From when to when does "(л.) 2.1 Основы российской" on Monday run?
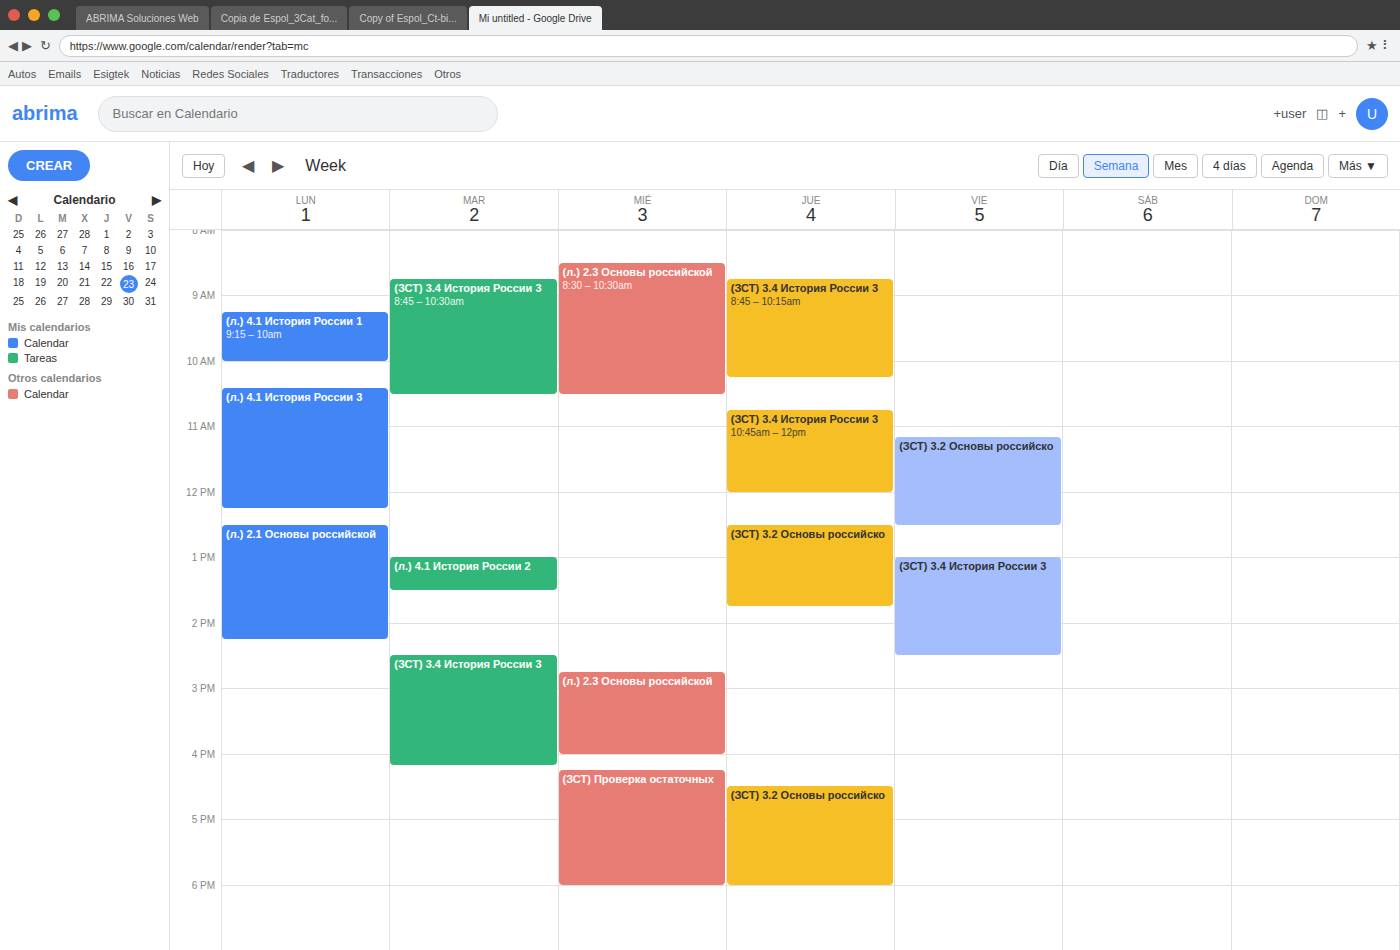
12:30 PM to 2:15 PM